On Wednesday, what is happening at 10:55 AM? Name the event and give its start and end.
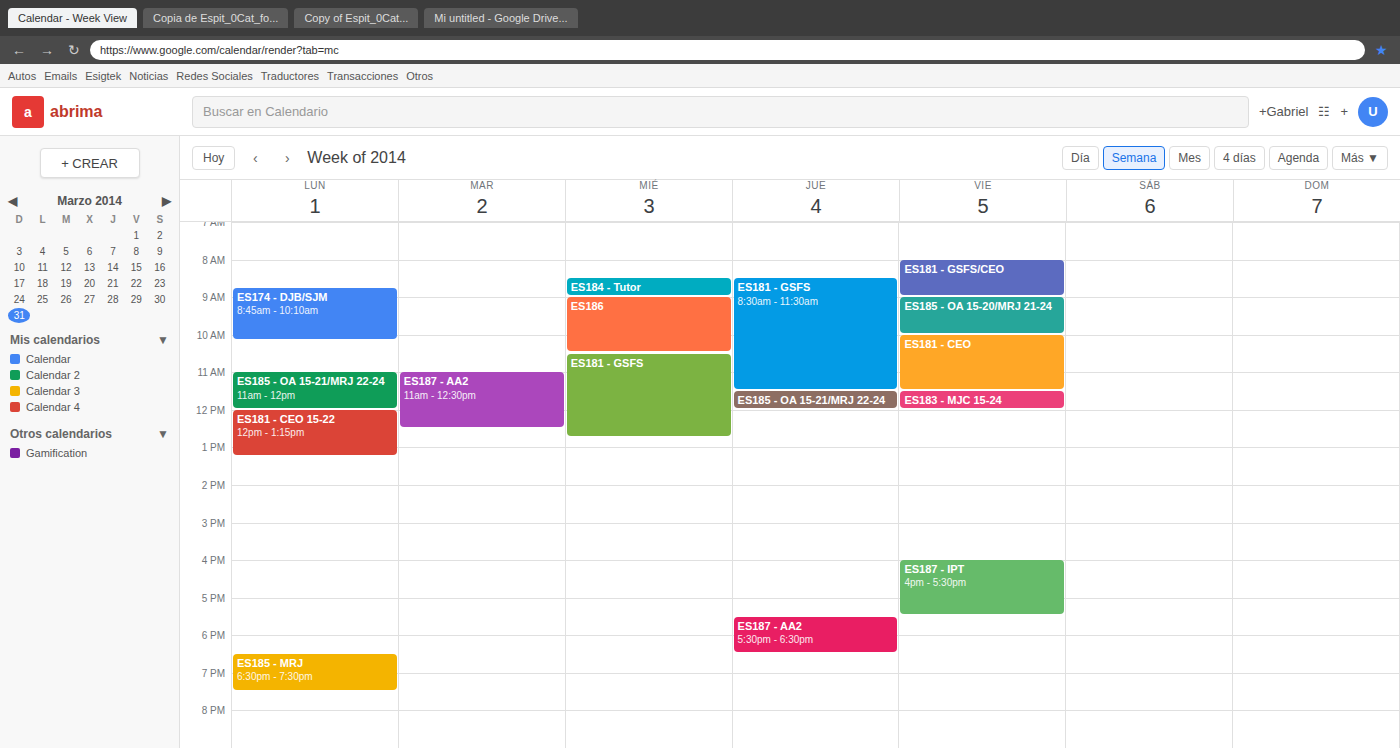
"ES181 - GSFS", 10:30 AM to 12:45 PM